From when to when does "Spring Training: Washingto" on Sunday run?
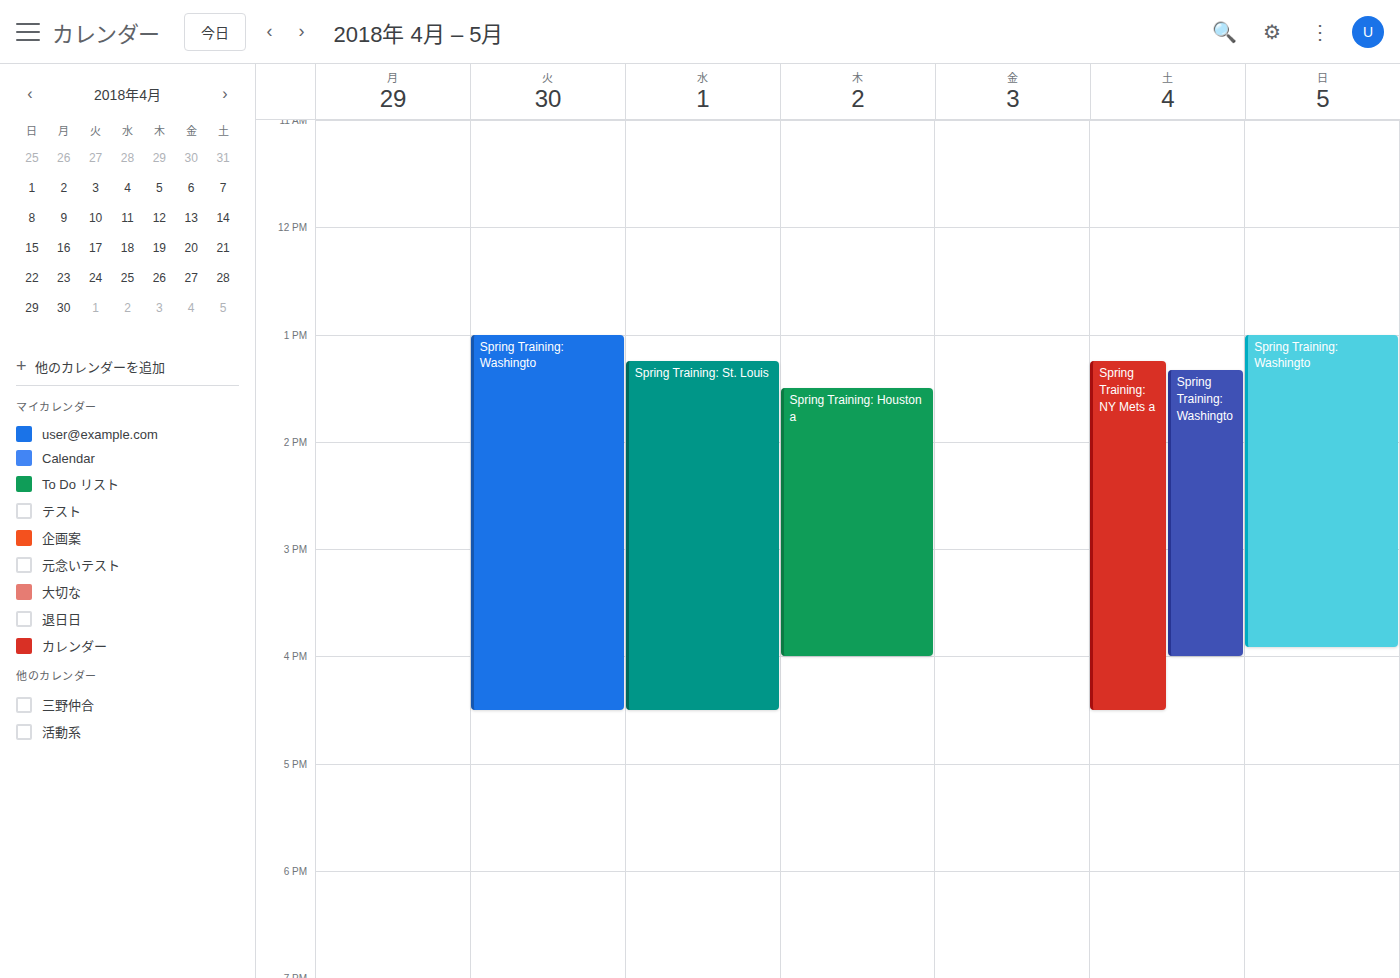
1:00 PM to 3:55 PM